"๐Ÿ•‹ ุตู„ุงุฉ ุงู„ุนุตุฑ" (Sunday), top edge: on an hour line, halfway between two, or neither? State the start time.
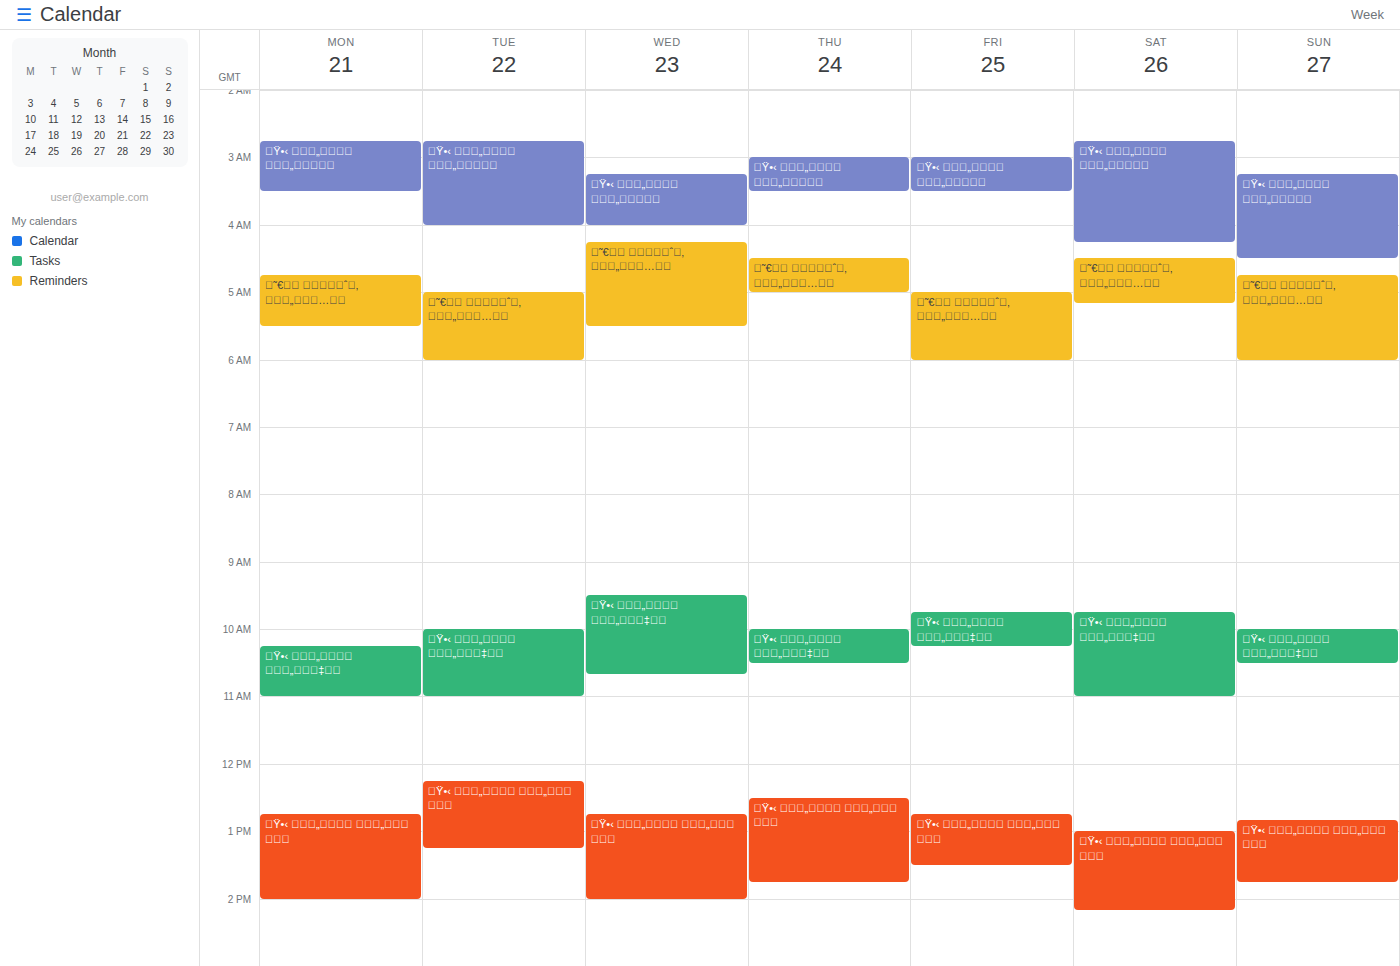
12:50 PM -- neither: 50 minutes below the 12 PM line and 10 minutes above the 1 PM line.